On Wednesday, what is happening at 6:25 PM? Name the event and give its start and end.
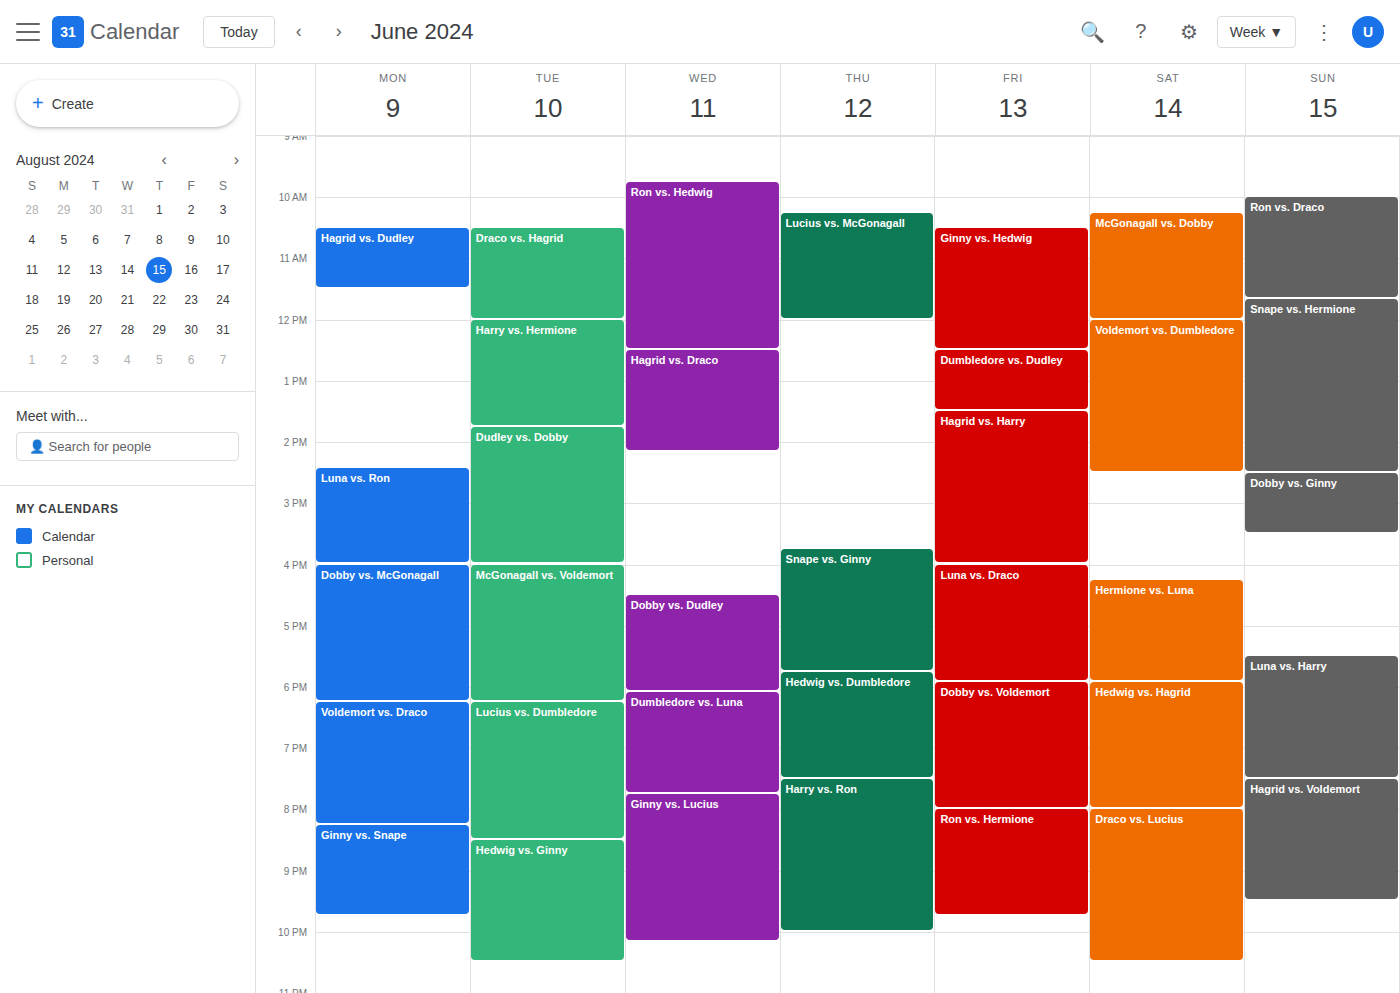
"Dumbledore vs. Luna", 6:05 PM to 7:45 PM